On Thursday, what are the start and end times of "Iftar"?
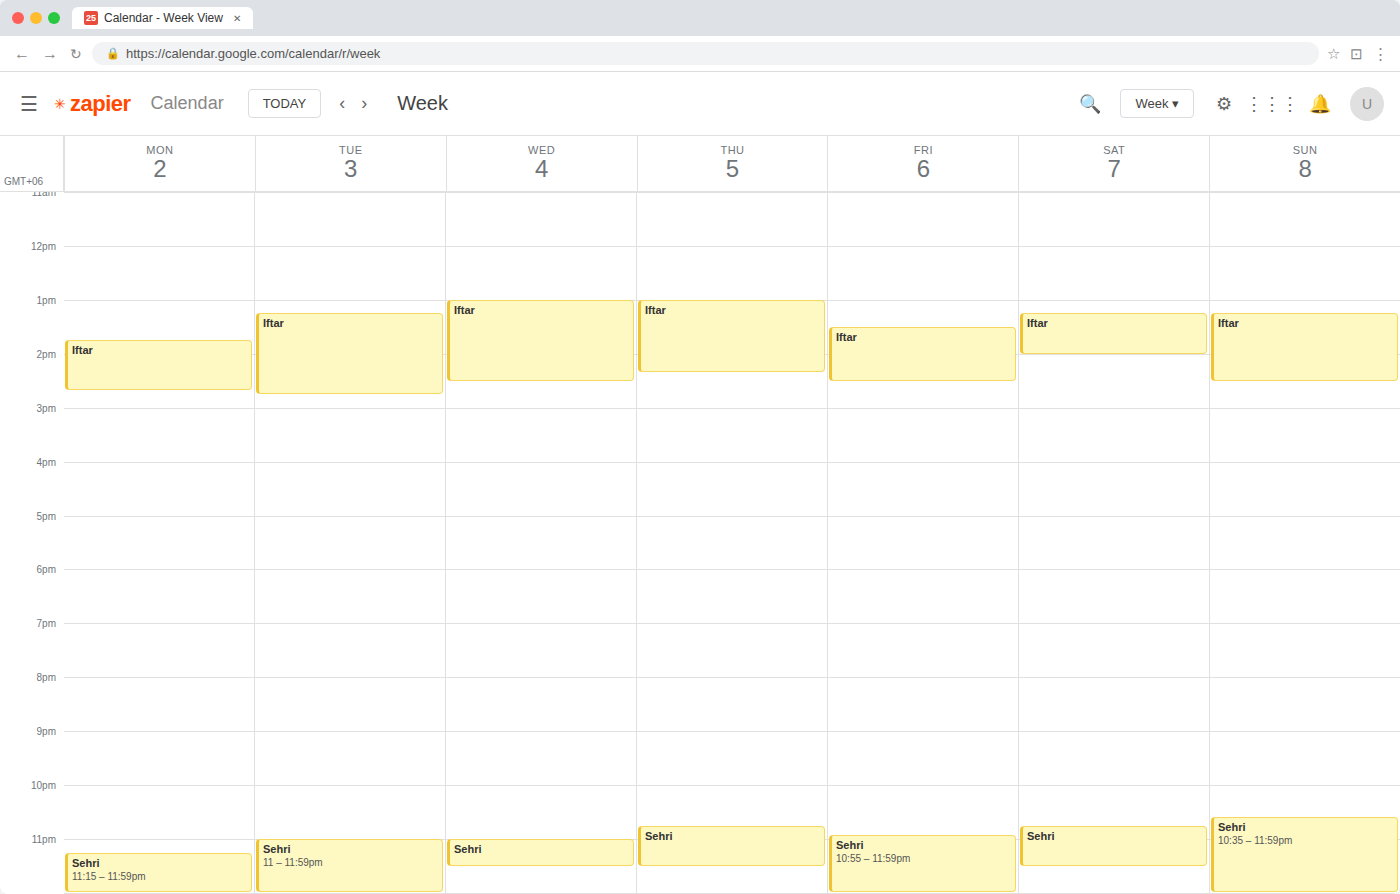
1:00 PM to 2:20 PM